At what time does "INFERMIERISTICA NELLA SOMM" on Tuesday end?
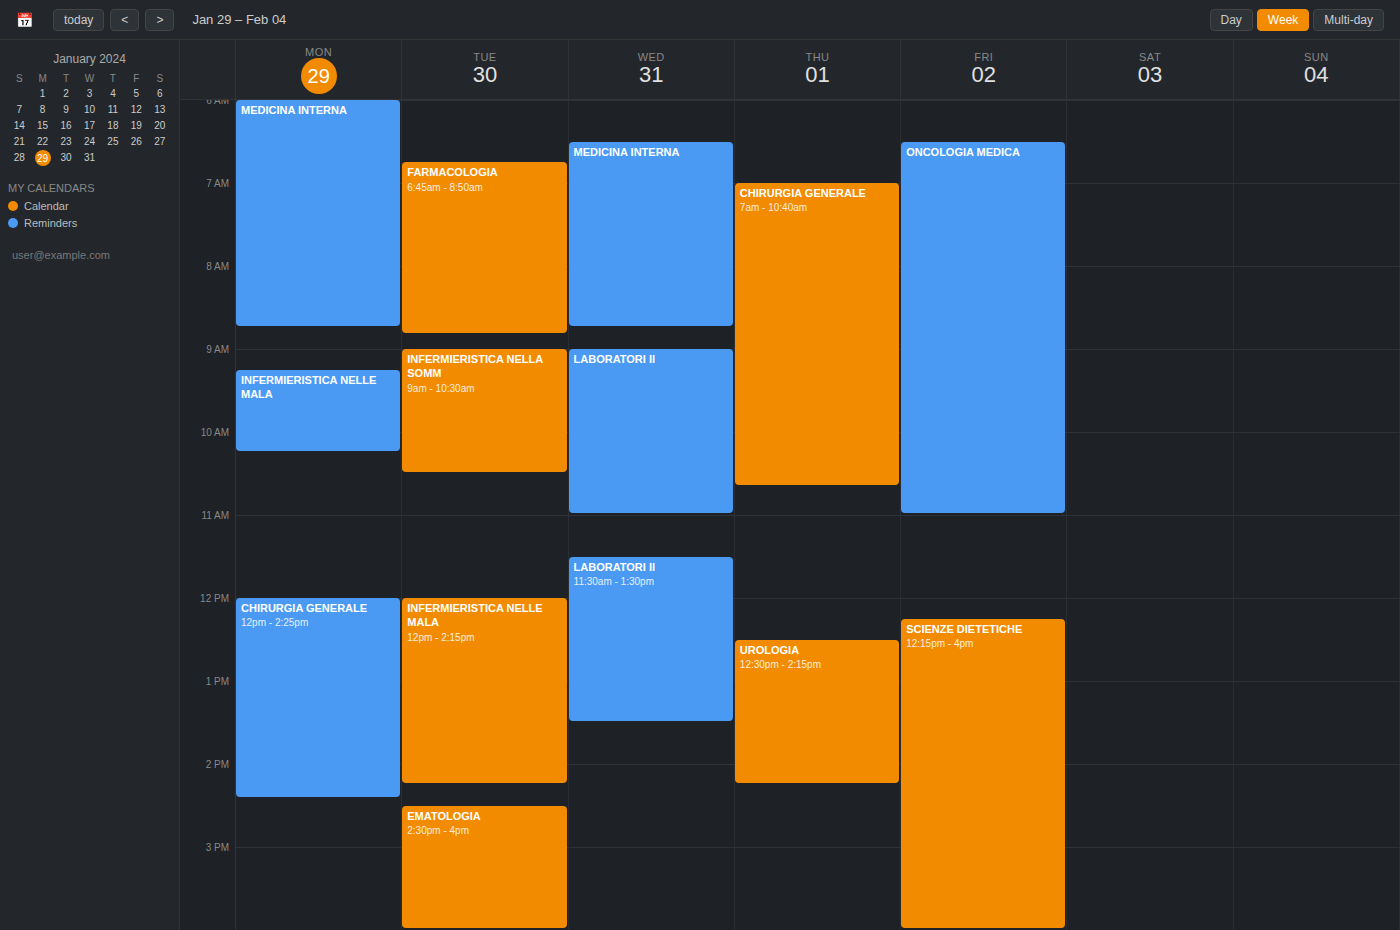
10:30 AM